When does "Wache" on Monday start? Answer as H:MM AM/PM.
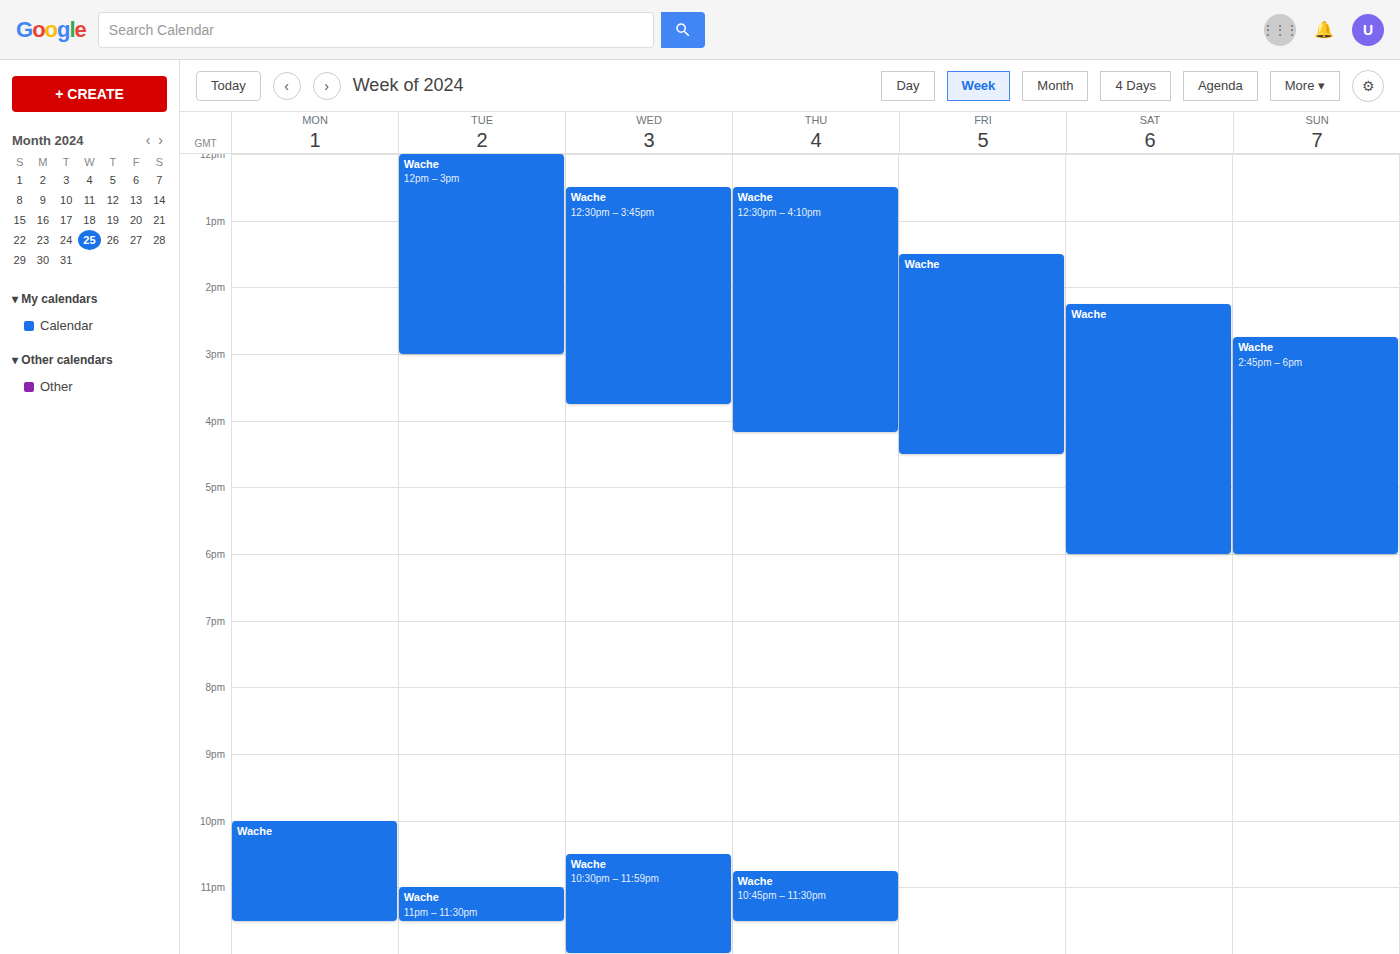
10:00 PM